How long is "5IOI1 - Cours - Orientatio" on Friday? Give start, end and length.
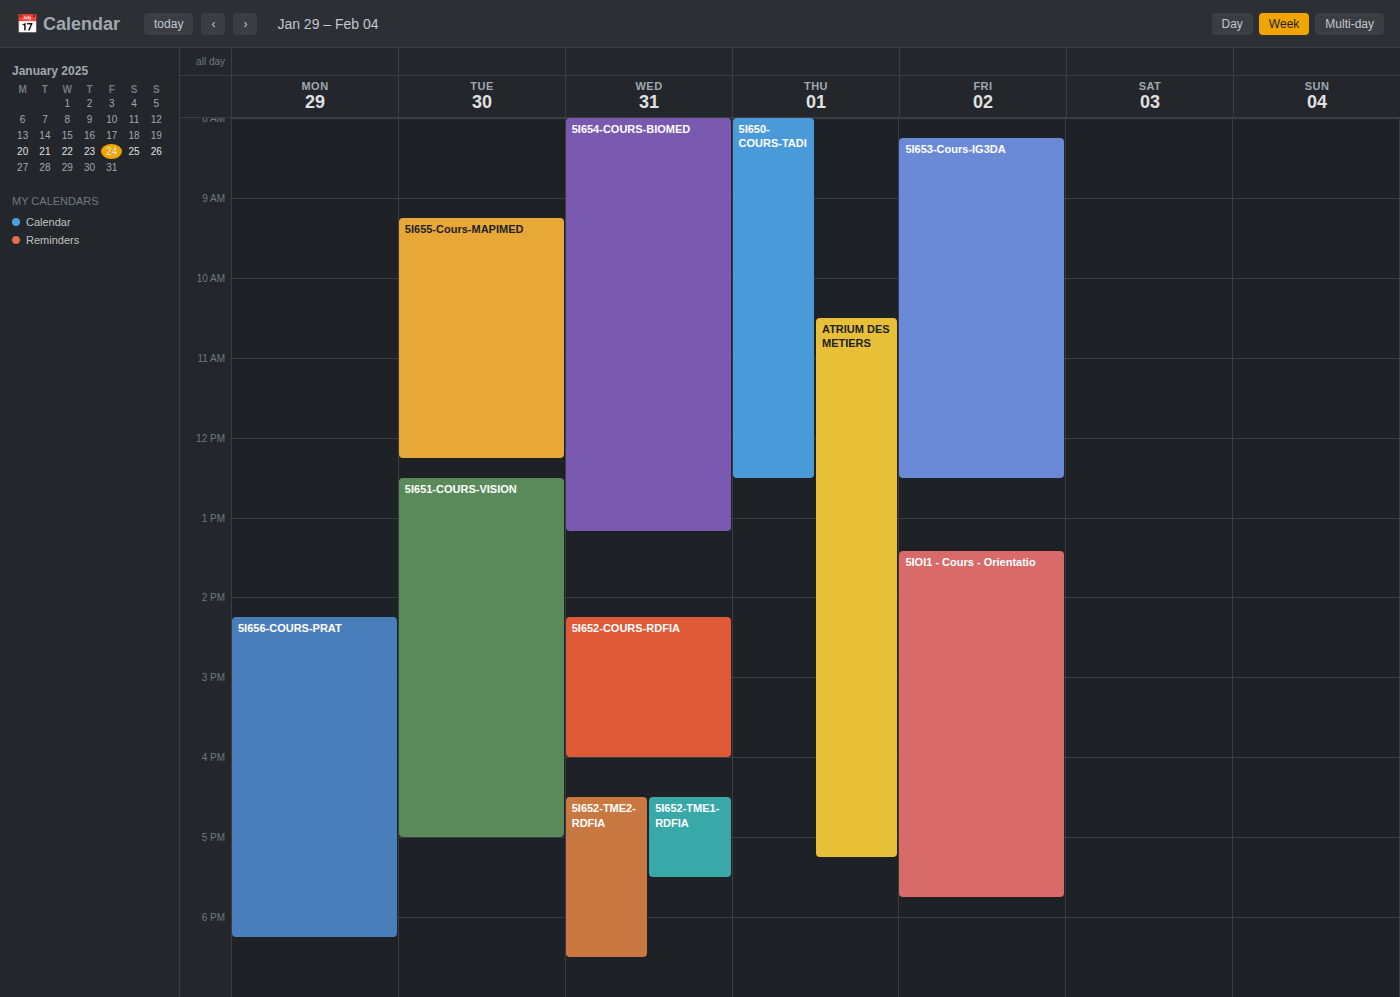
1:25 PM to 5:45 PM, 4 hours 20 minutes